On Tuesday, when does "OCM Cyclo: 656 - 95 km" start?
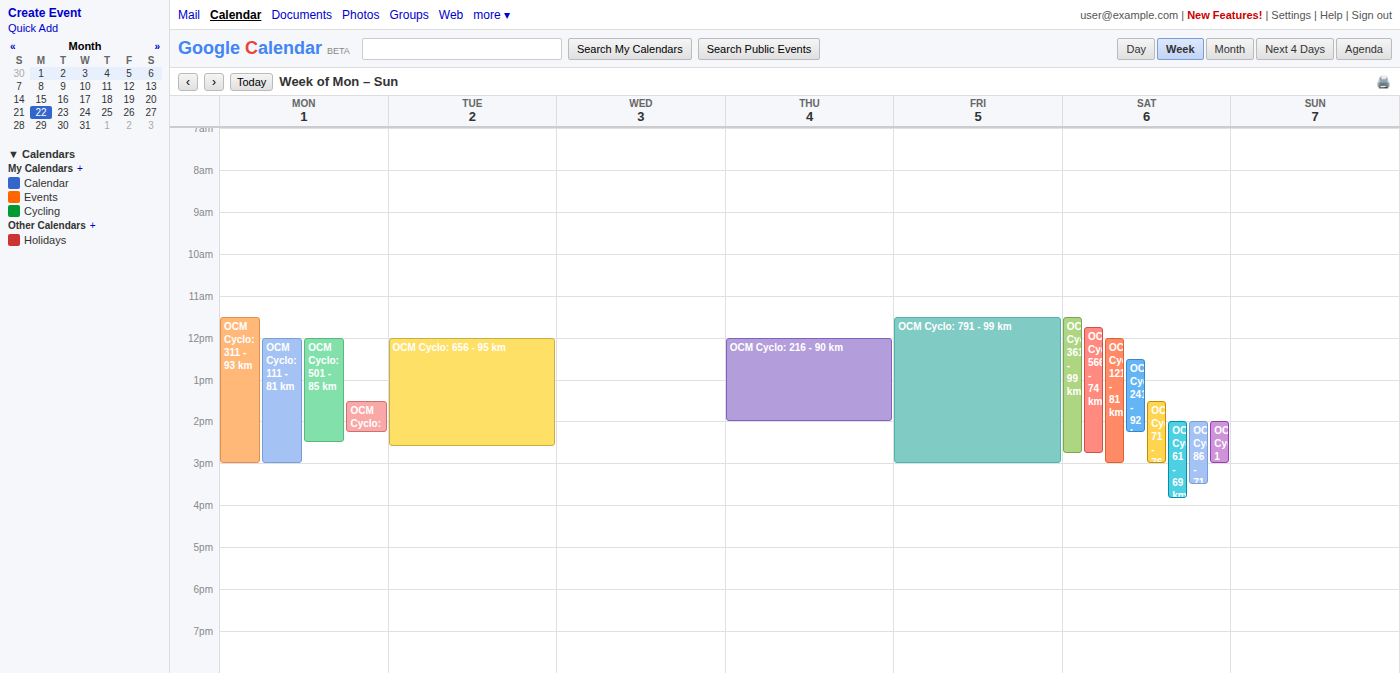
12:00 PM